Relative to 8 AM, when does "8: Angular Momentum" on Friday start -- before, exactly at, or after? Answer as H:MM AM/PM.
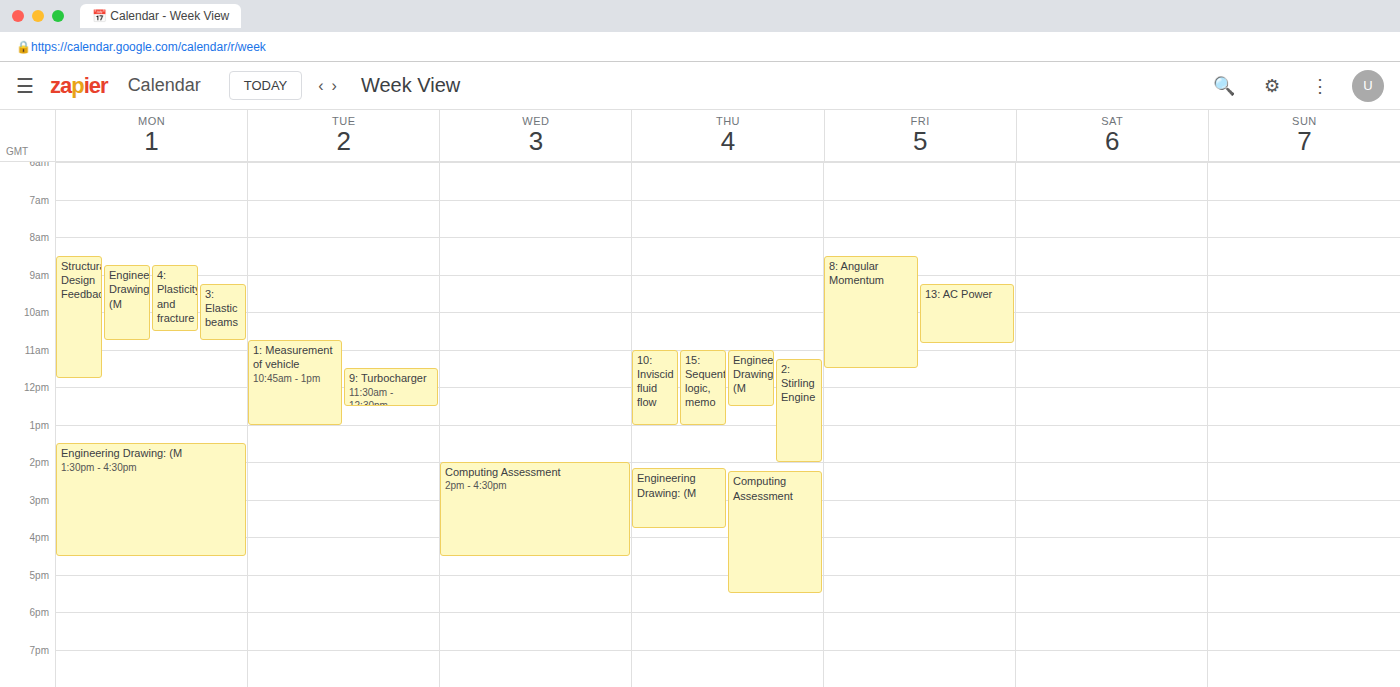
8:30 AM -- after 8 AM, 30 minutes below the 8 AM line.